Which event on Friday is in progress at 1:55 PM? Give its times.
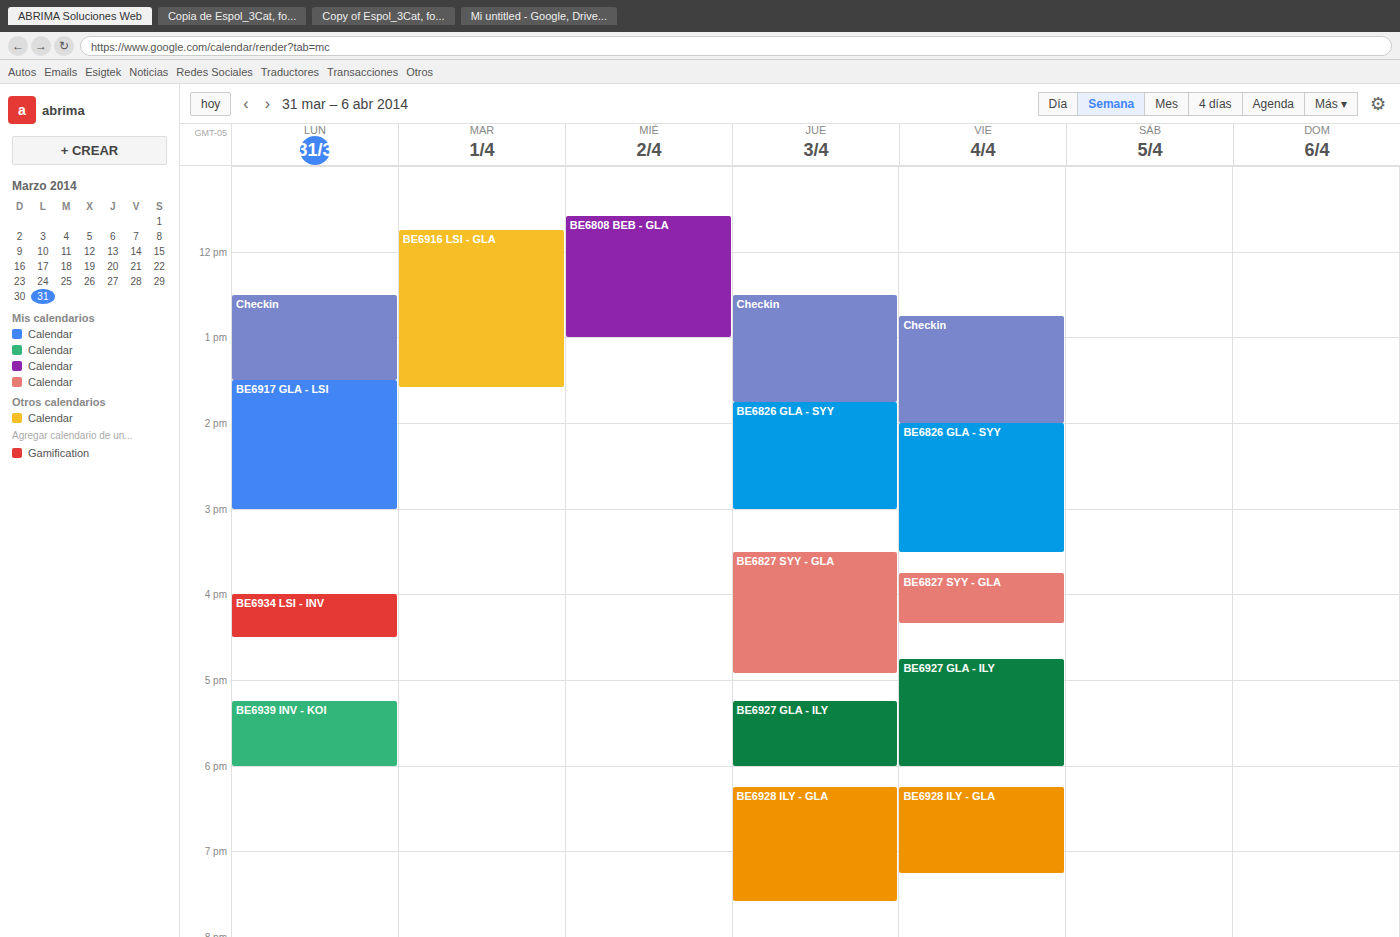
"Checkin", 12:45 PM to 2:00 PM